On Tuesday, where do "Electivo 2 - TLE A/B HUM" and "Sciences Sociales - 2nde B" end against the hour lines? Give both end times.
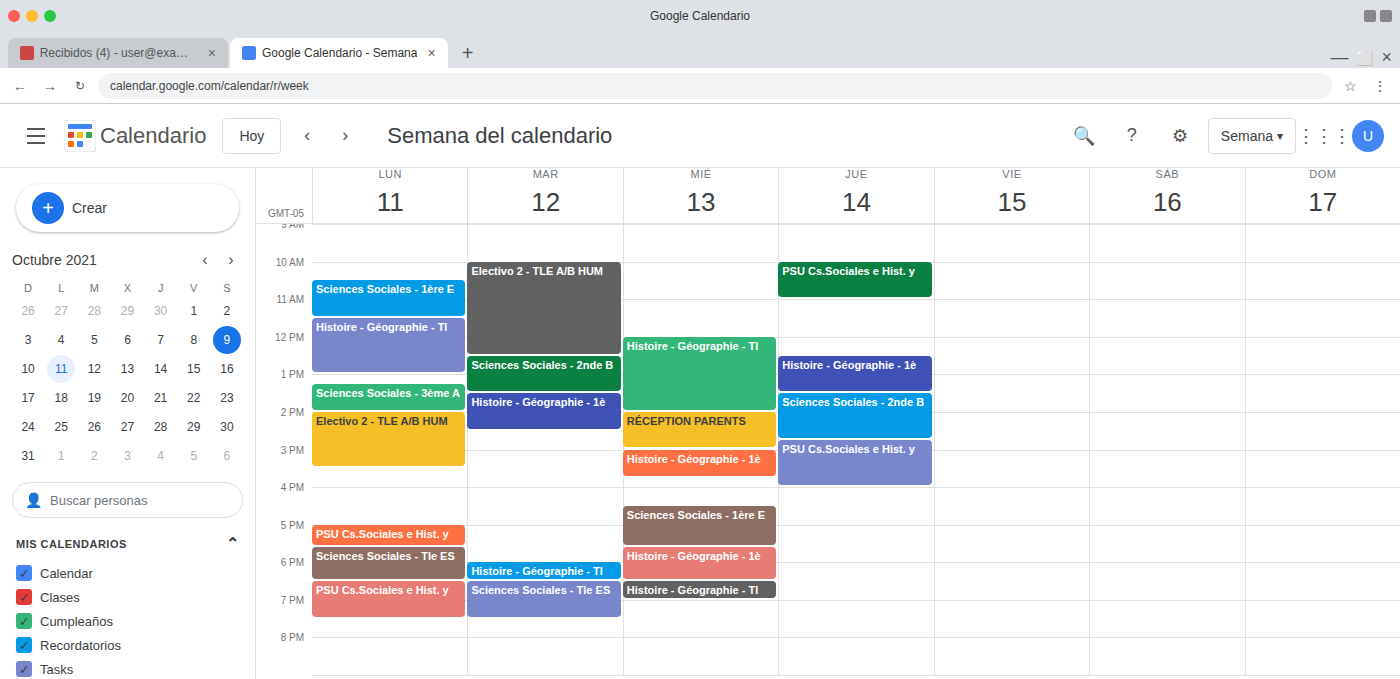
"Electivo 2 - TLE A/B HUM": 12:30 PM, halfway between the 12 PM and 1 PM lines. "Sciences Sociales - 2nde B": 1:30 PM, halfway between the 1 PM and 2 PM lines.